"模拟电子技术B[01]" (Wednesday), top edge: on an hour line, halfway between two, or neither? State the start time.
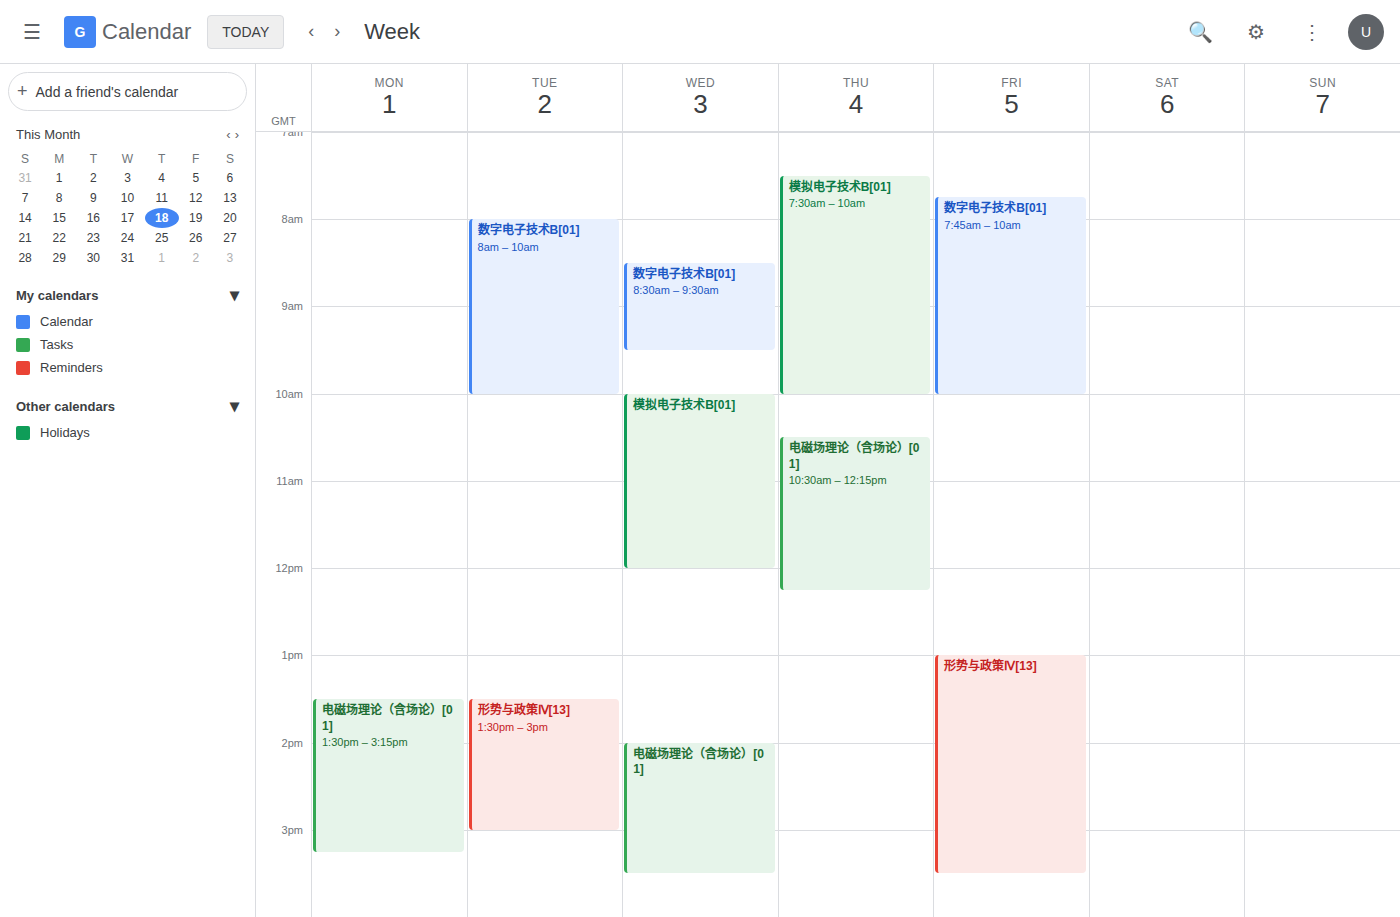
10:00 AM -- exactly on the 10 AM line.